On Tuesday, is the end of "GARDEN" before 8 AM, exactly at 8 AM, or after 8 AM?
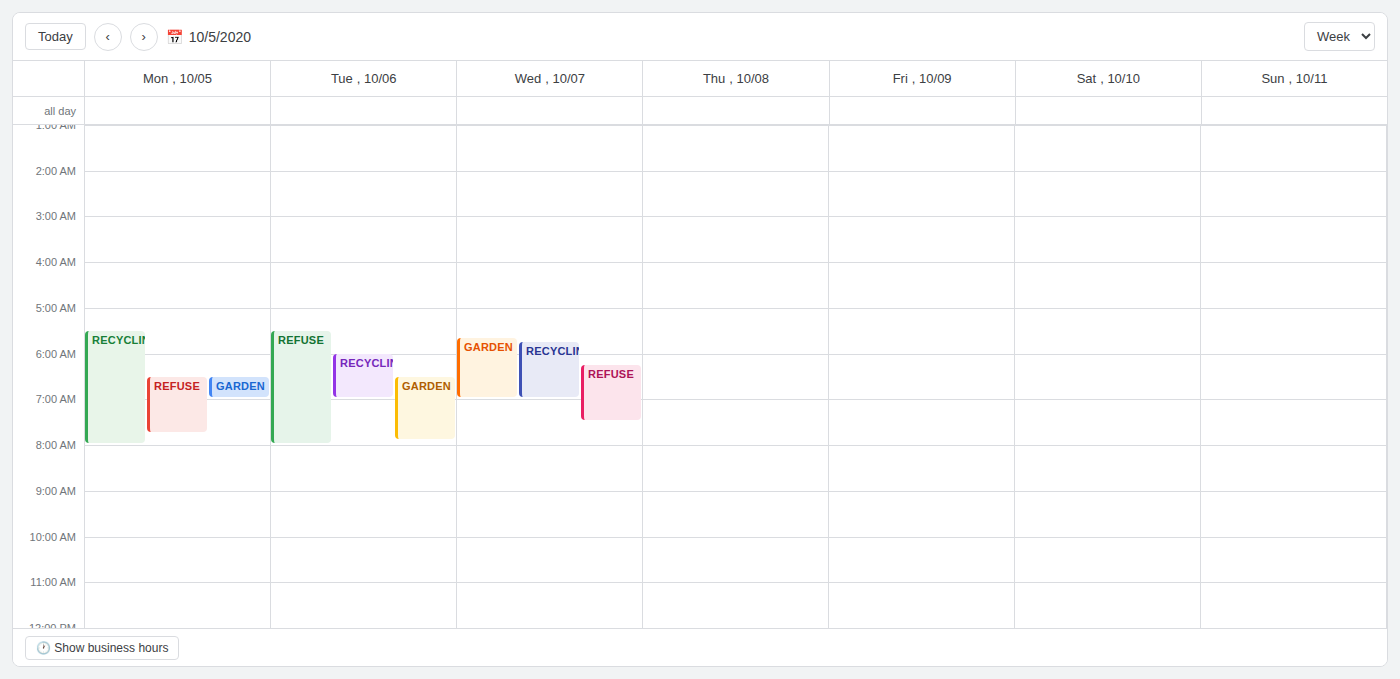
7:55 AM -- before 8 AM, 5 minutes above the 8 AM line.